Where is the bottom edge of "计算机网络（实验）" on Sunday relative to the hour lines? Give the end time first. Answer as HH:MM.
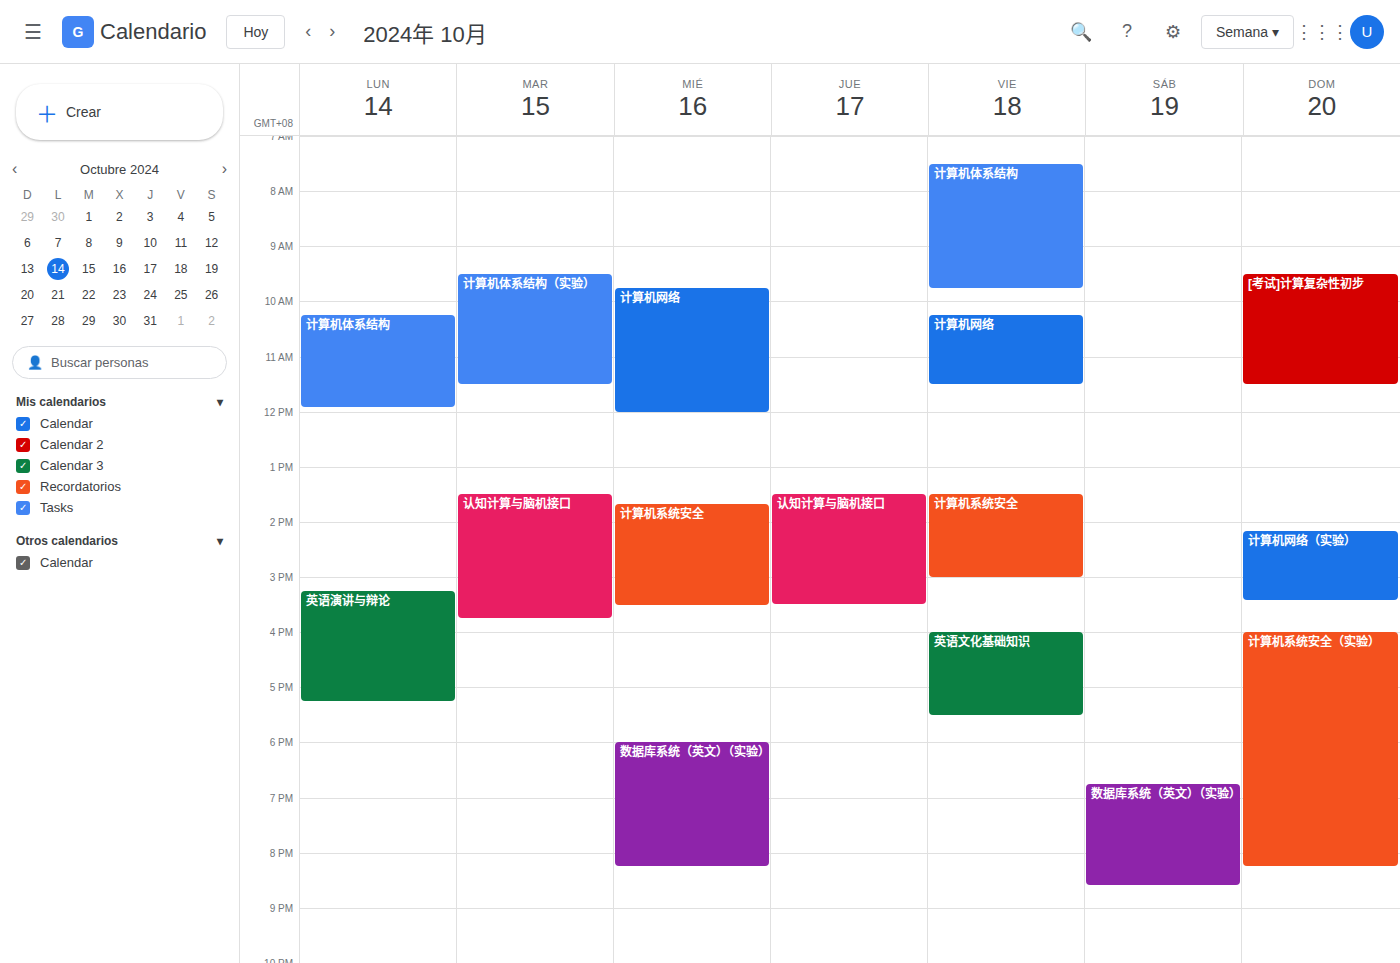
15:25 -- neither: 25 minutes below the 15:00 line and 35 minutes above the 16:00 line.